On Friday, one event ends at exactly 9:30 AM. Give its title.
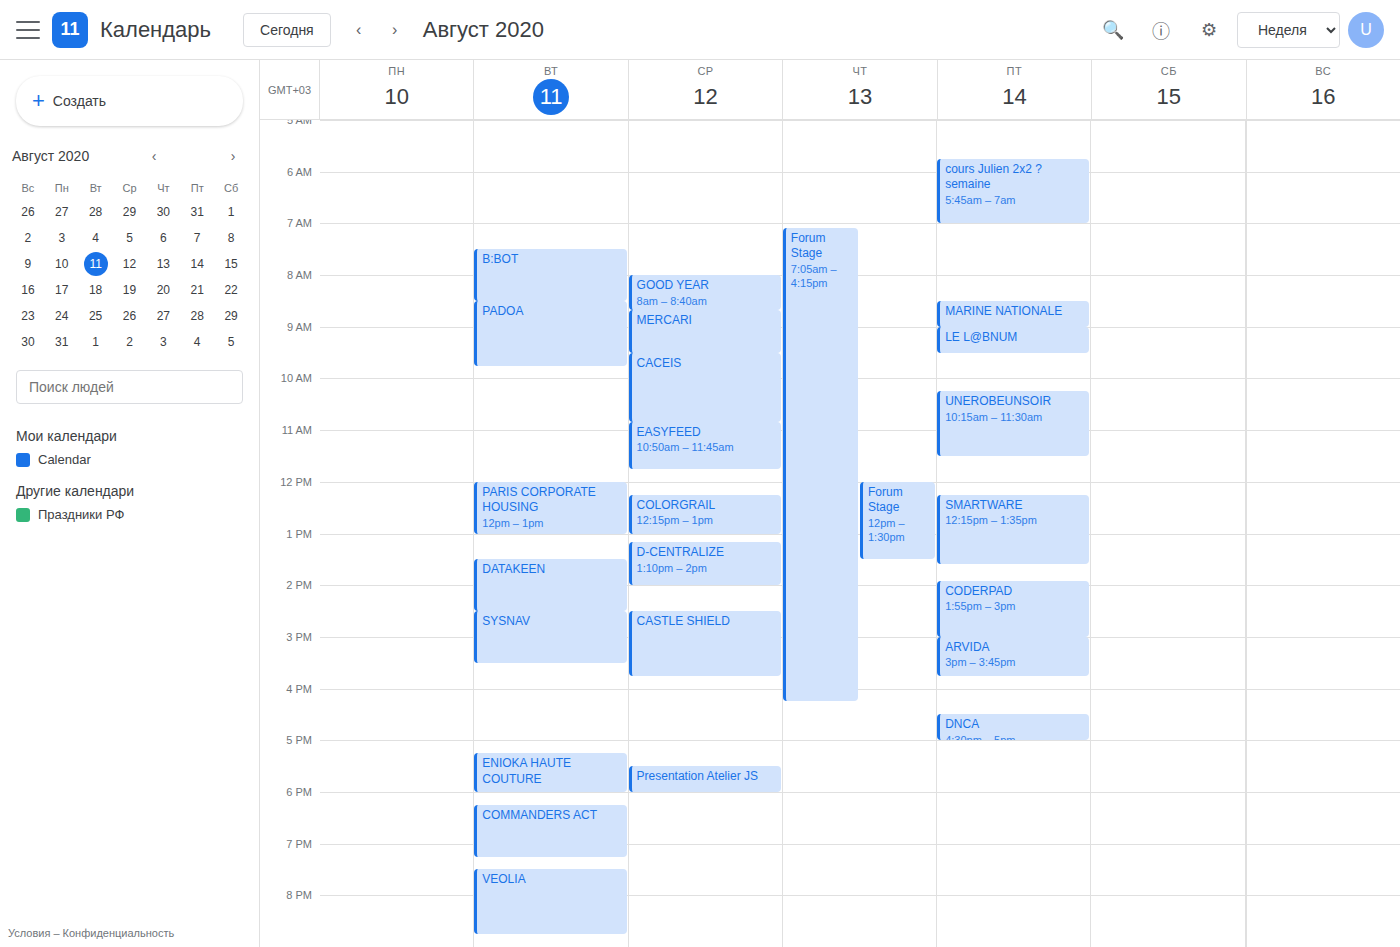
"LE L@BNUM"